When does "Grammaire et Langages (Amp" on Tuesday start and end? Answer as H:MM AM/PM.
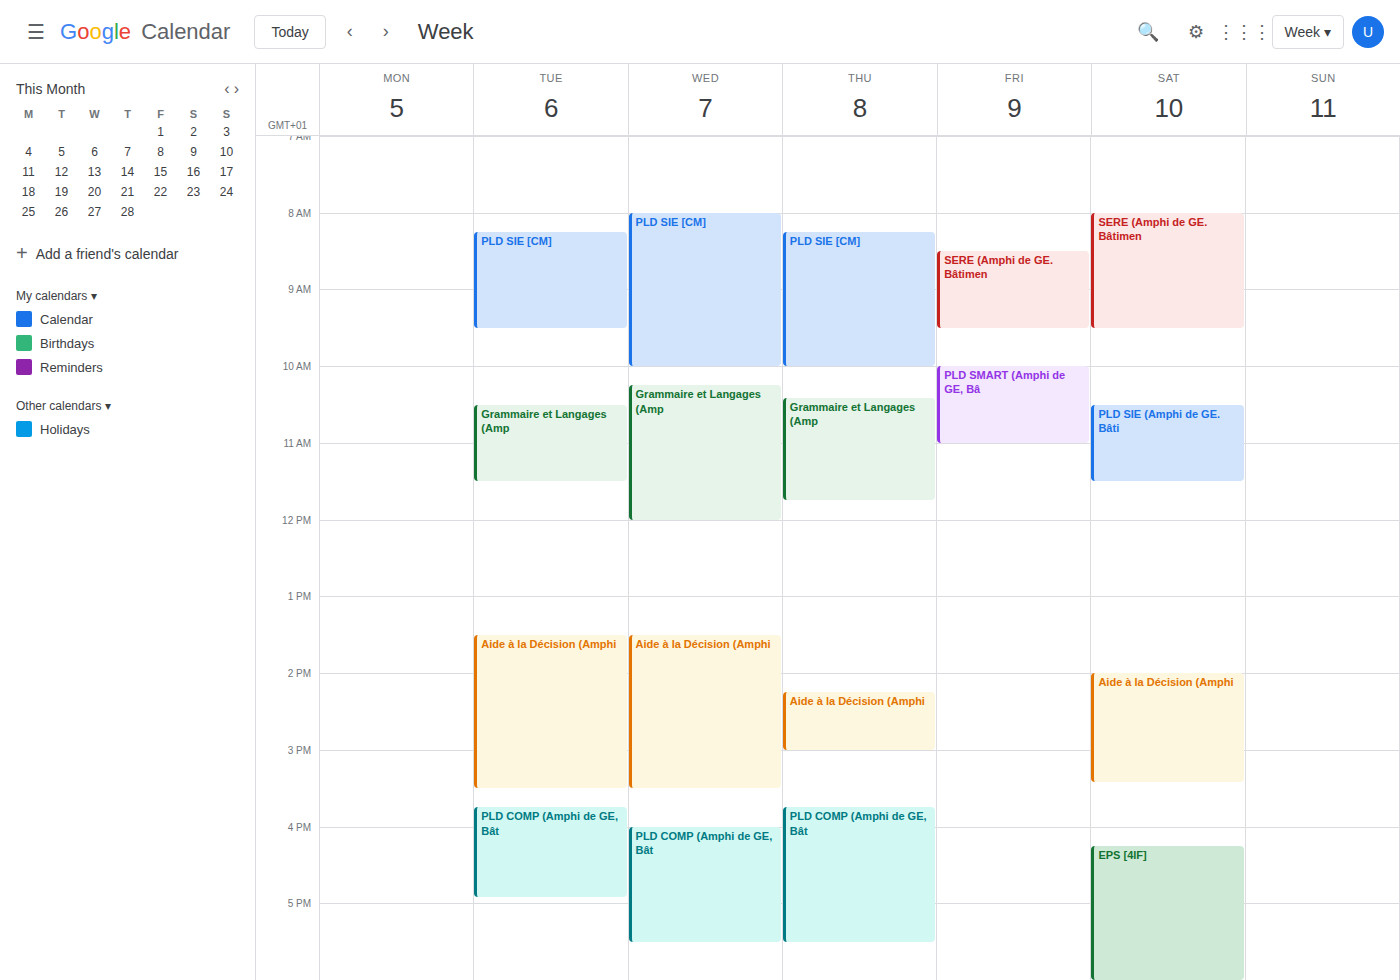
10:30 AM to 11:30 AM